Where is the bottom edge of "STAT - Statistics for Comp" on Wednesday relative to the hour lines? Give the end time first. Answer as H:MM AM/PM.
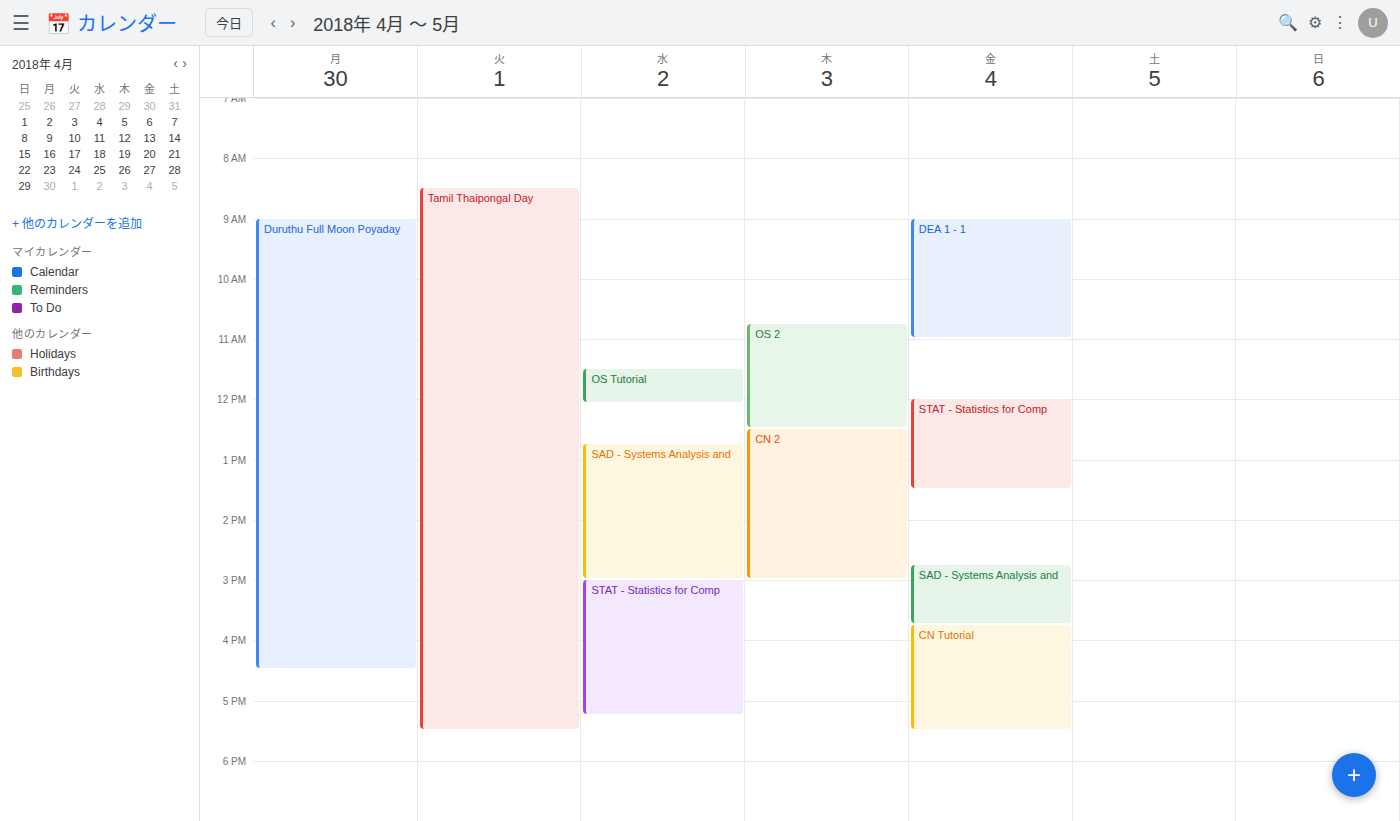
5:15 PM -- neither: a quarter of the way from the 5 PM line to the 6 PM line.